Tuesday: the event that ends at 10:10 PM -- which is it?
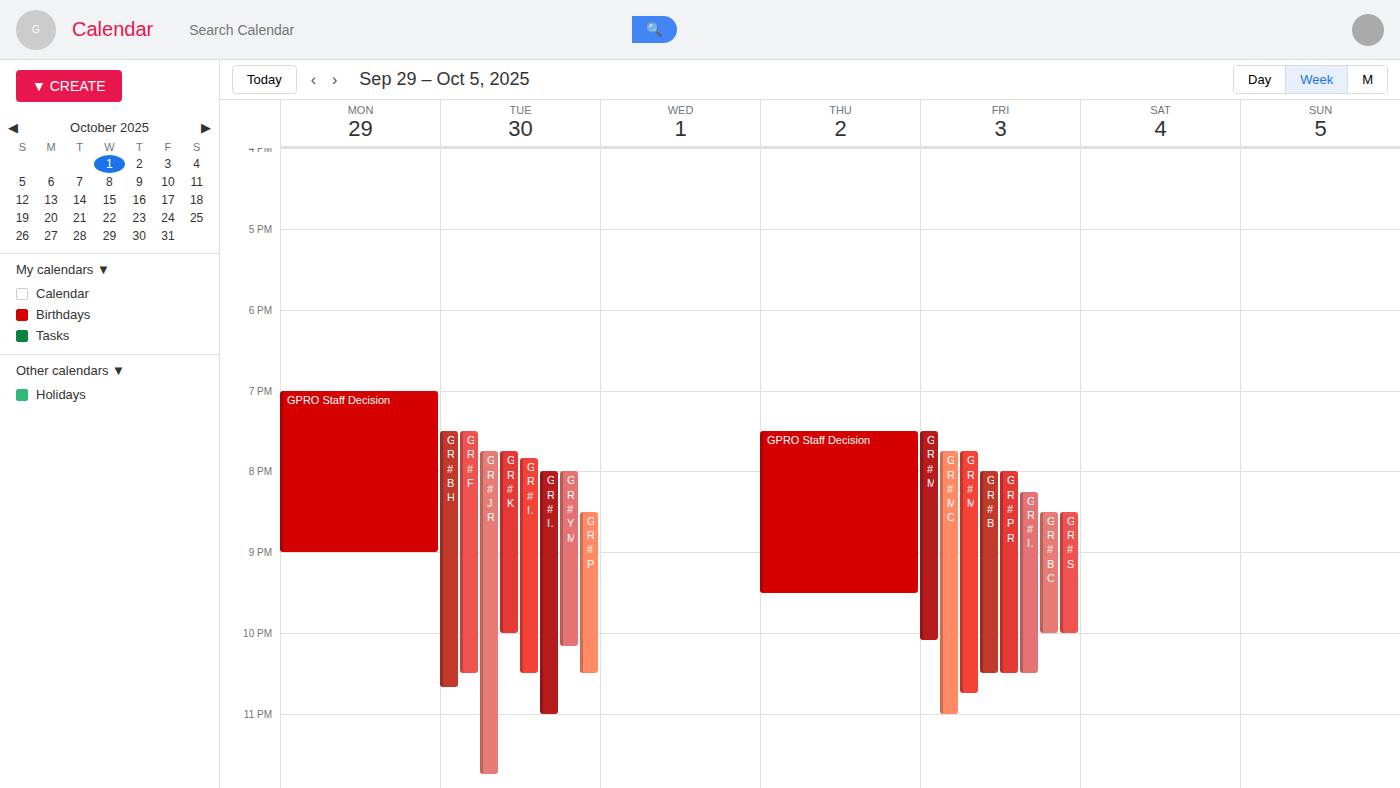
"GPRO Race #6 Yas Marina"